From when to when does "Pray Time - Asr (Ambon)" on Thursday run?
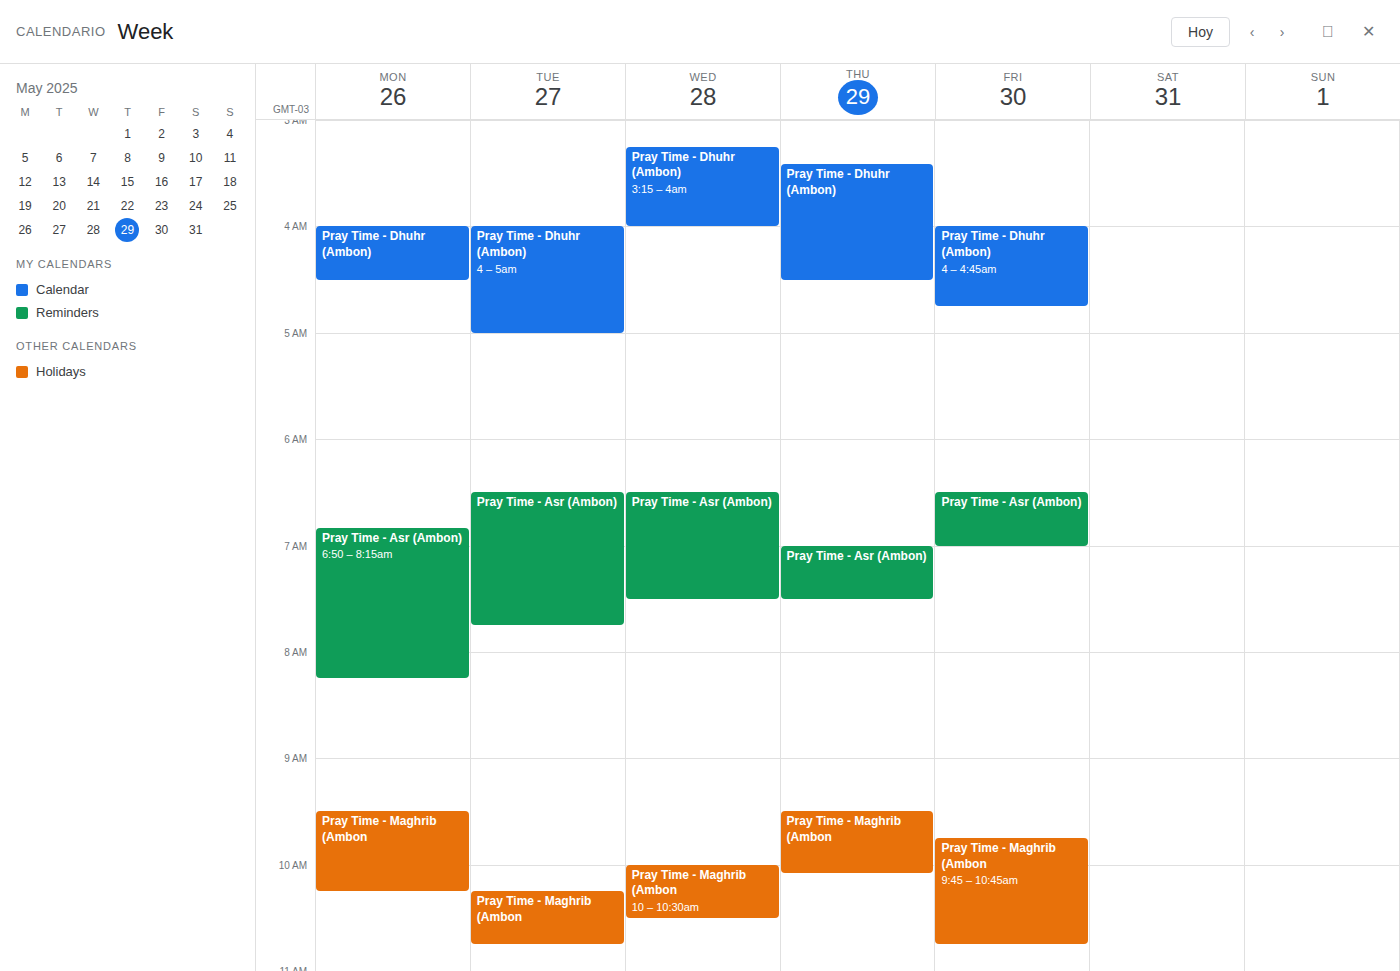
7:00 AM to 7:30 AM